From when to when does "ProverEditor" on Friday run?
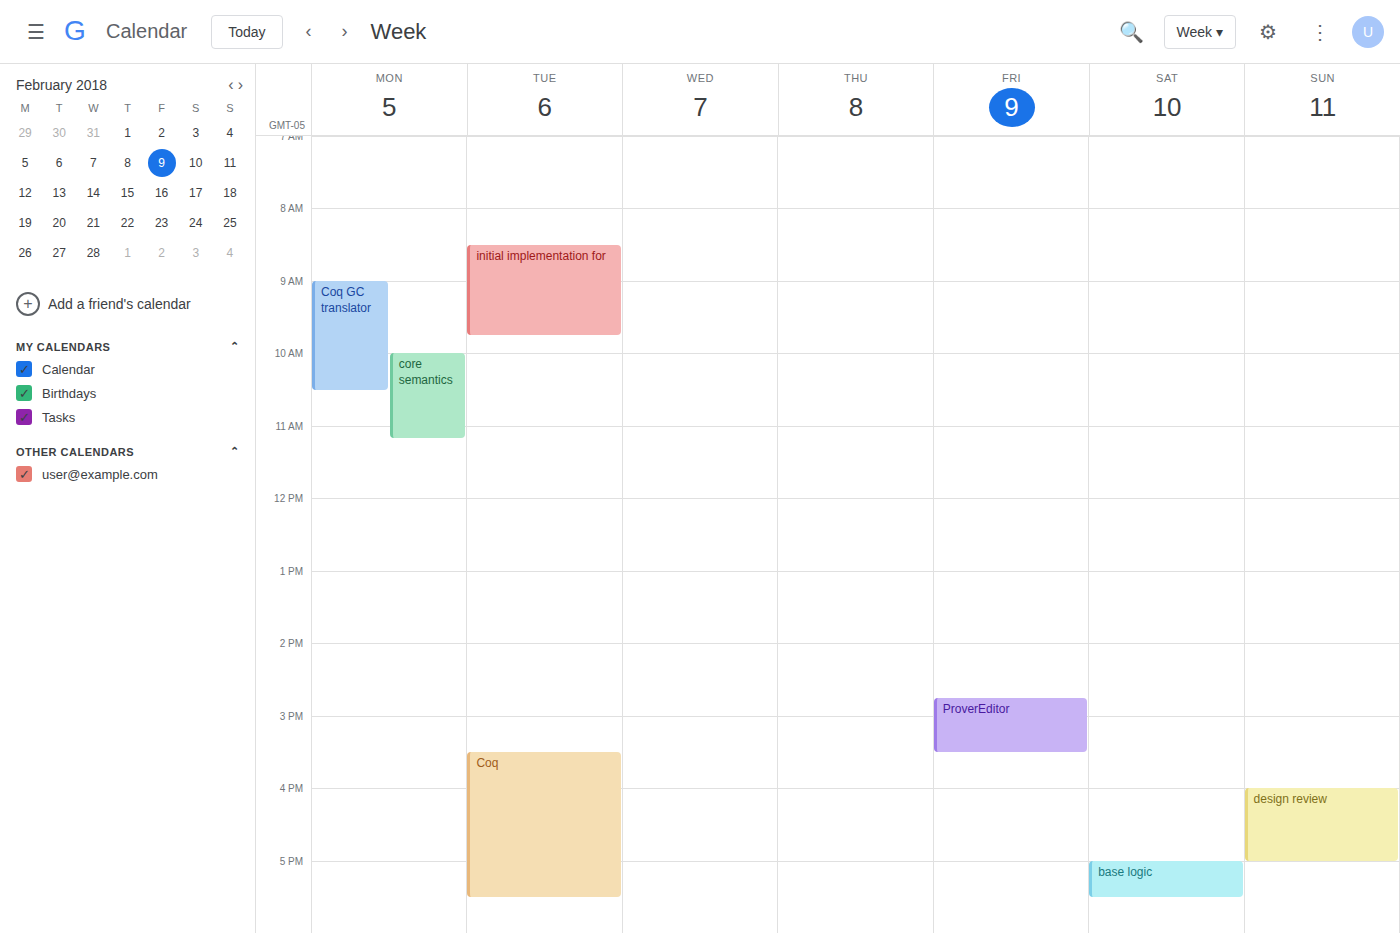
2:45 PM to 3:30 PM